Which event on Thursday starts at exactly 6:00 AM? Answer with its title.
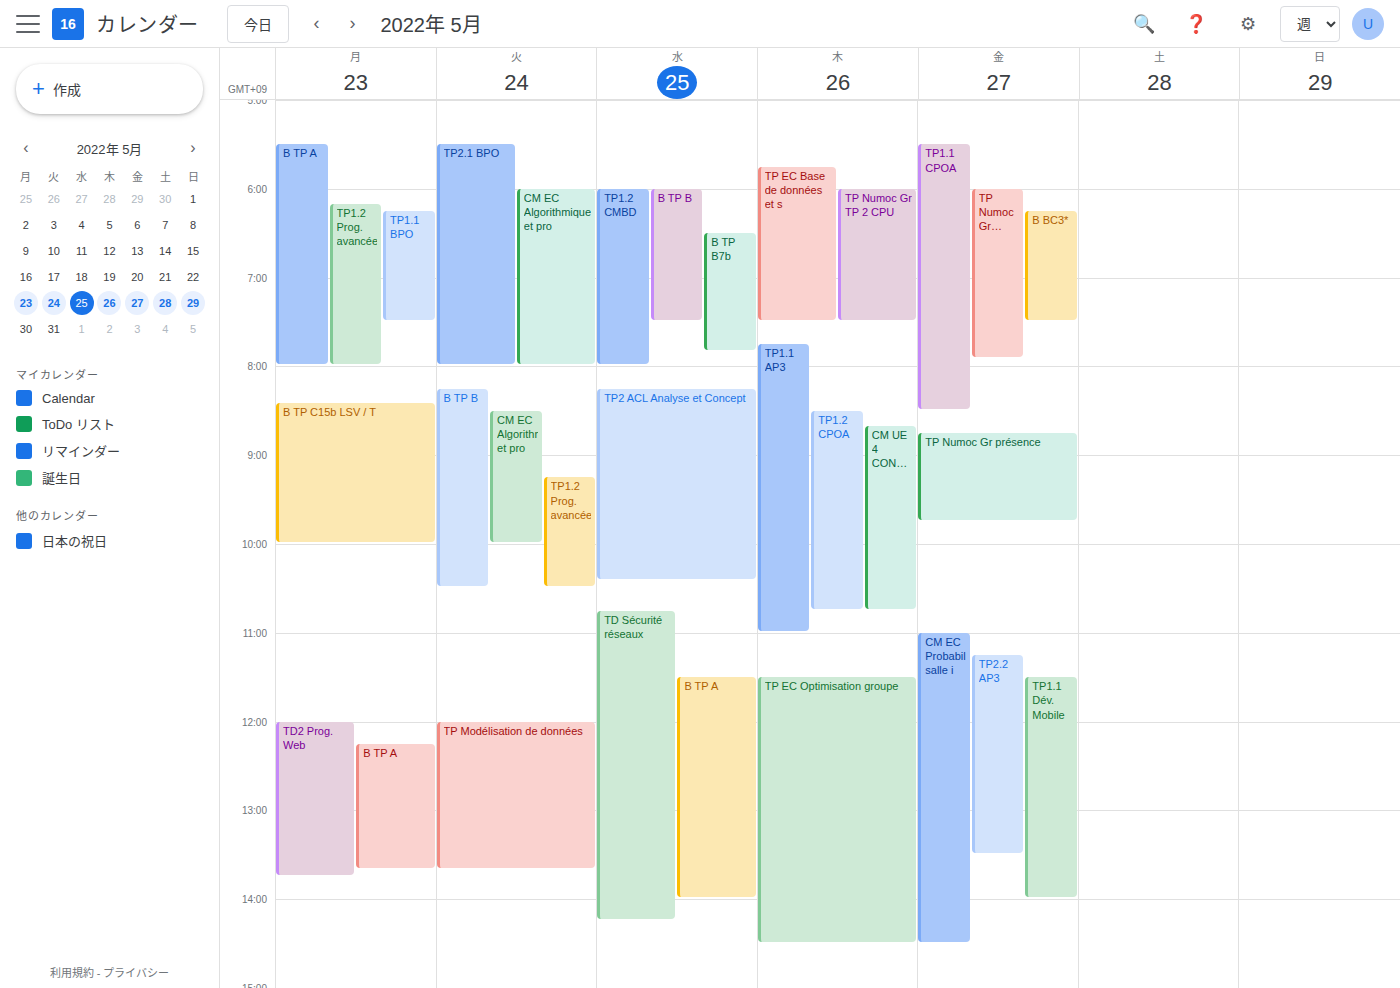
"TP Numoc Gr TP 2 CPU"